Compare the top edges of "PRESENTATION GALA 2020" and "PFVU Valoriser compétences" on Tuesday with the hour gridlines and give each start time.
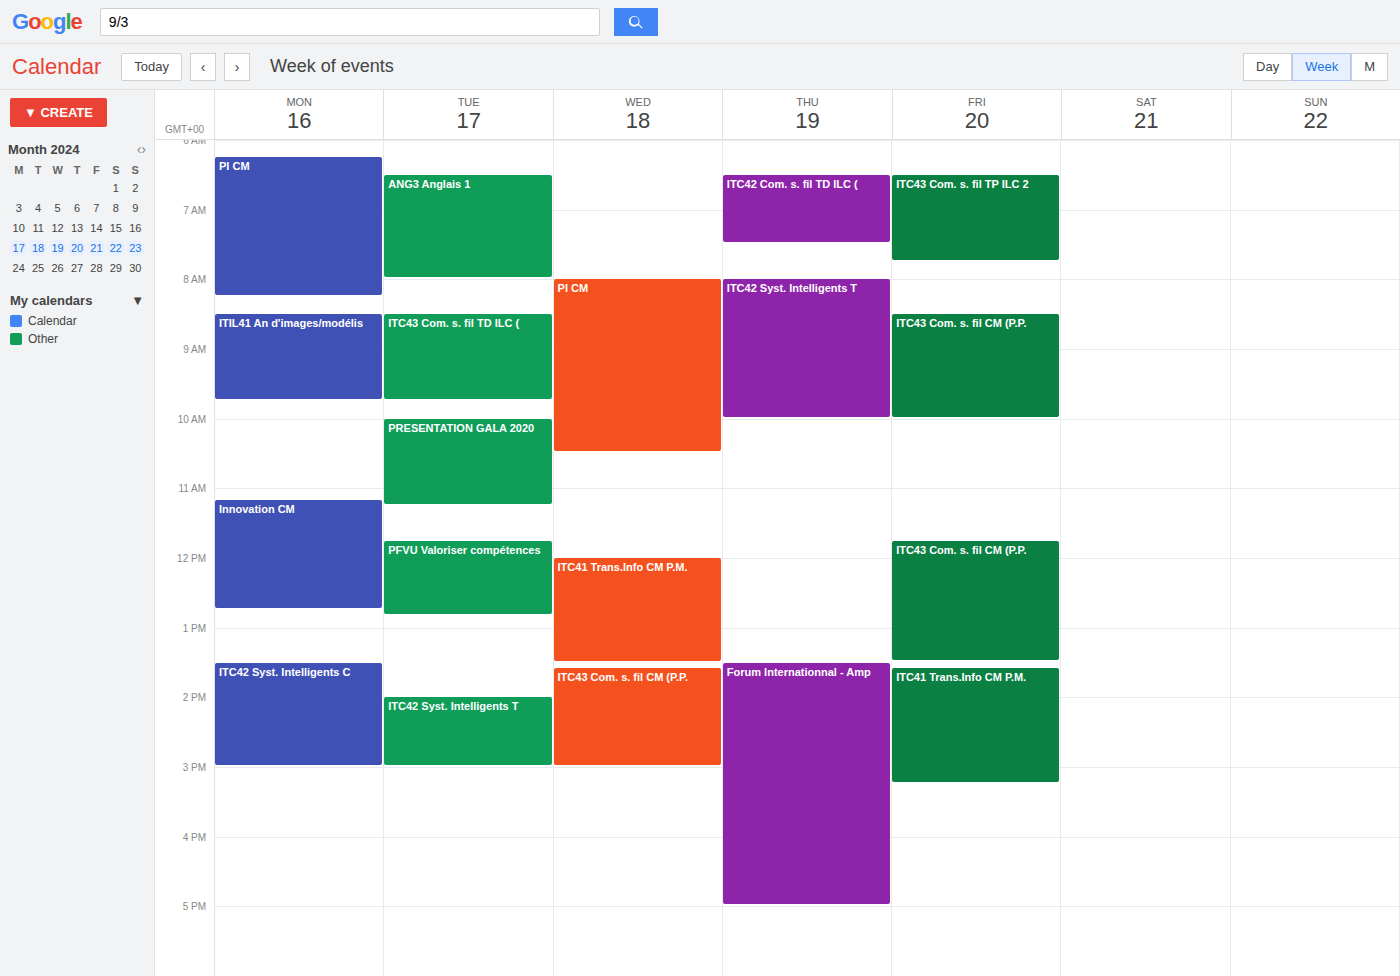
"PRESENTATION GALA 2020": 10:00 AM, exactly on the 10 AM line. "PFVU Valoriser compétences": 11:45 AM, neither: three quarters of the way from the 11 AM line to the 12 PM line.